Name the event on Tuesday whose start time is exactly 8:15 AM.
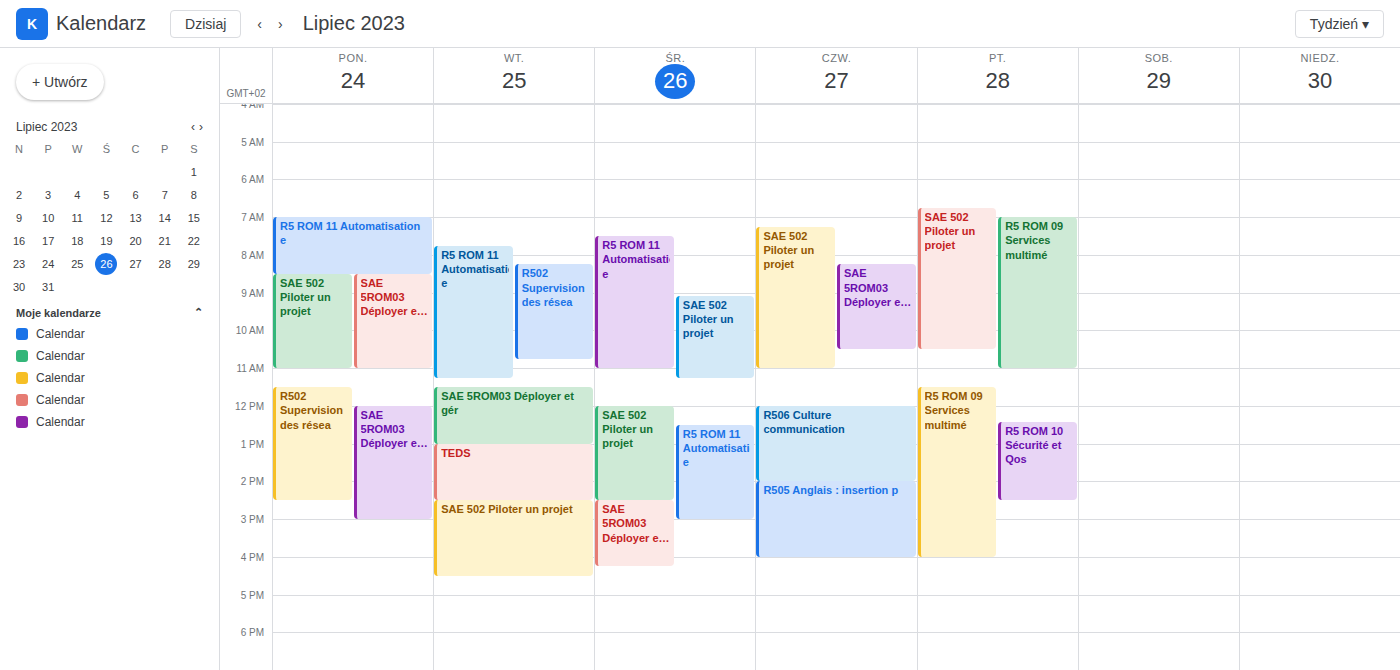
"R502 Supervision des résea"